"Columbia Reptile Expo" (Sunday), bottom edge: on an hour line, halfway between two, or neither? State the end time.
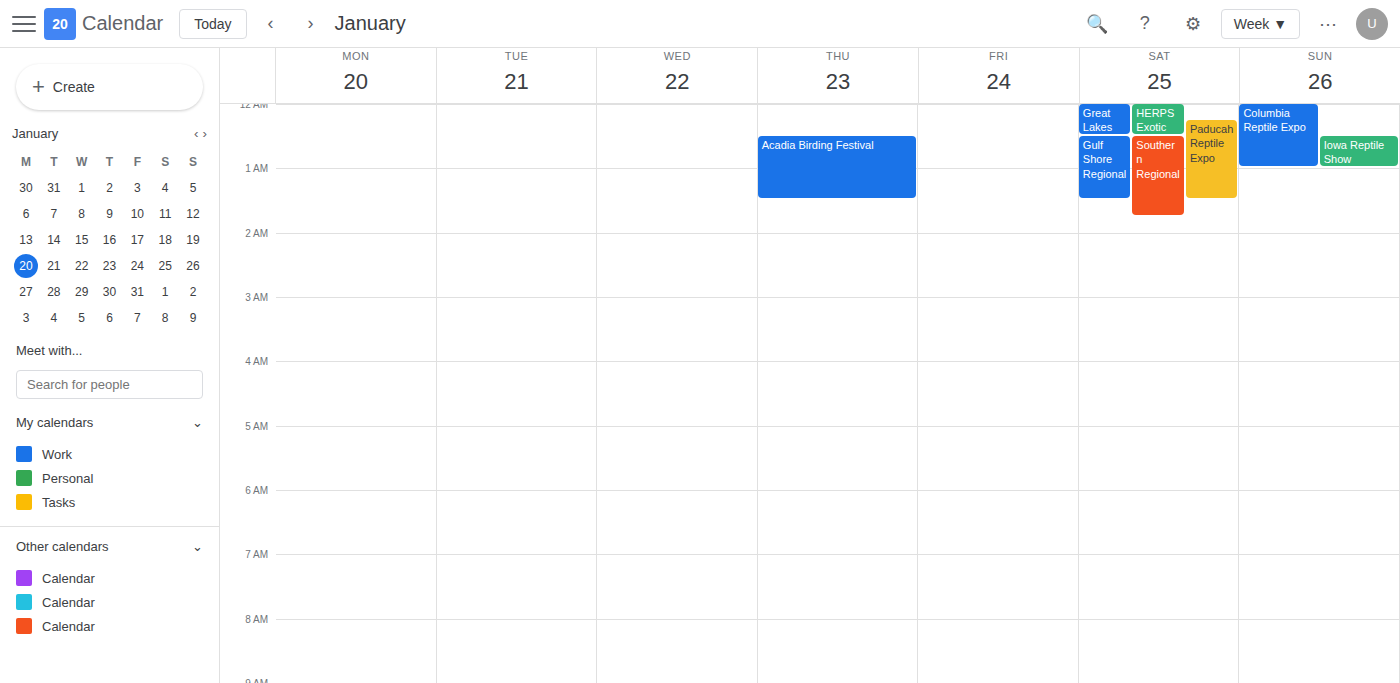
1:00 AM -- exactly on the 1 AM line.